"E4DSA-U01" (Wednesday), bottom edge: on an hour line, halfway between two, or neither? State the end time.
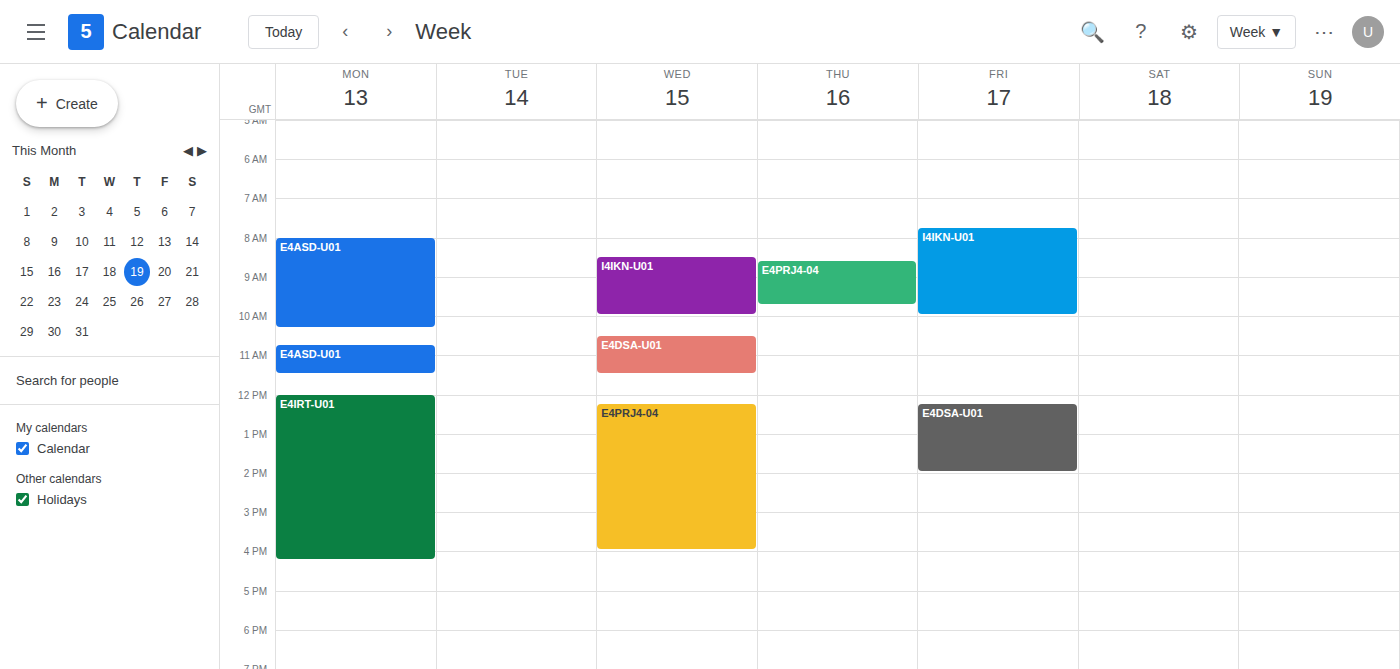
11:30 -- halfway between the 11:00 and 12:00 lines.